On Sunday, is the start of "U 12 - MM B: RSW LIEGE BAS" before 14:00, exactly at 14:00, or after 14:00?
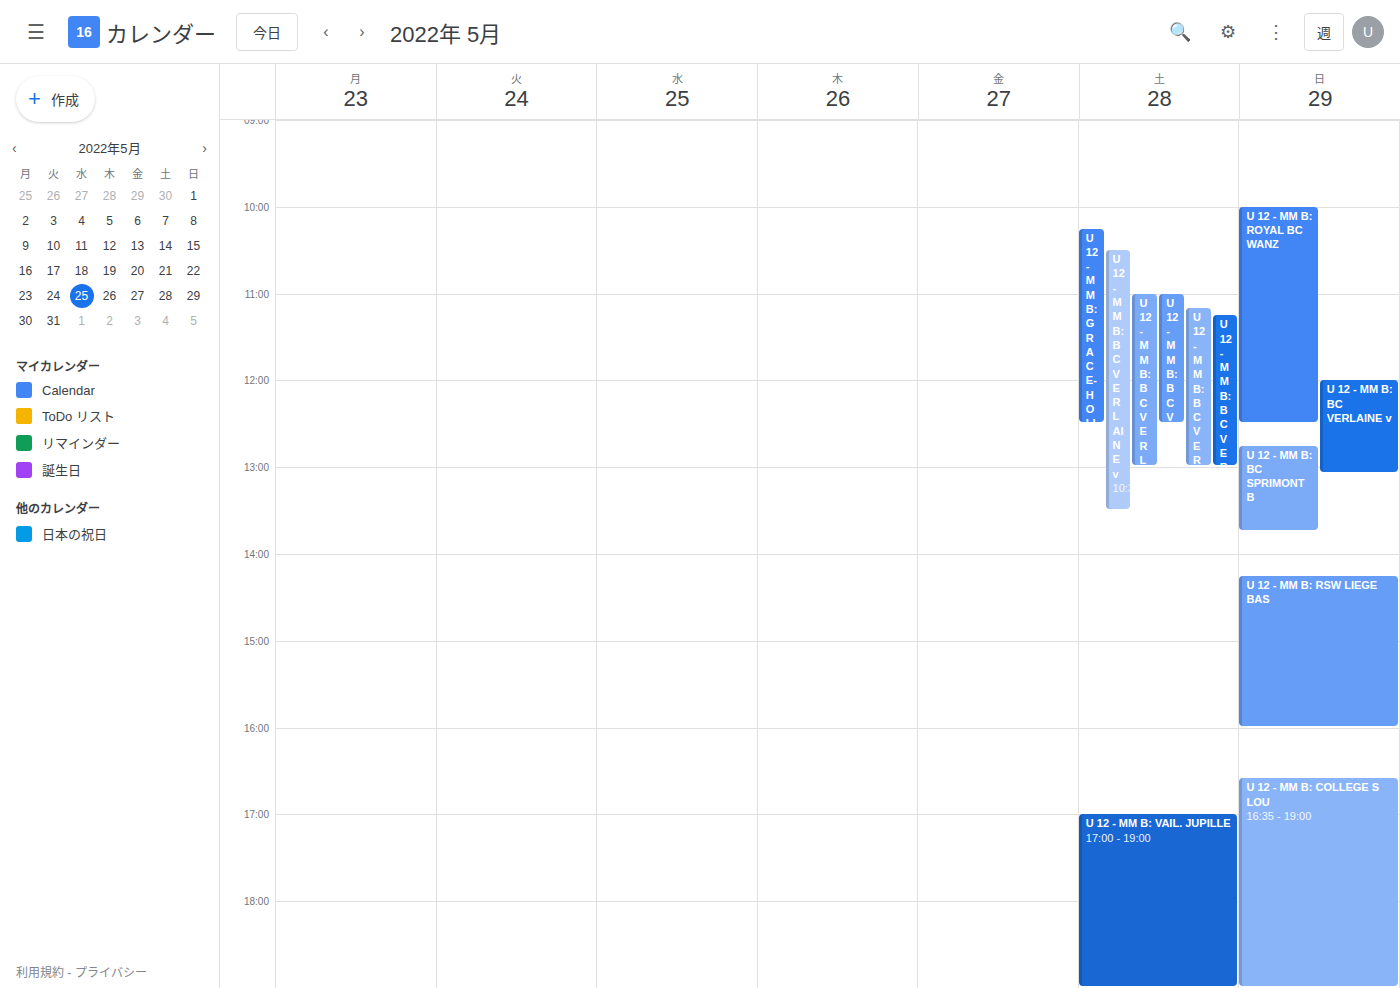
14:15 -- after 14:00, 15 minutes below the 14:00 line.